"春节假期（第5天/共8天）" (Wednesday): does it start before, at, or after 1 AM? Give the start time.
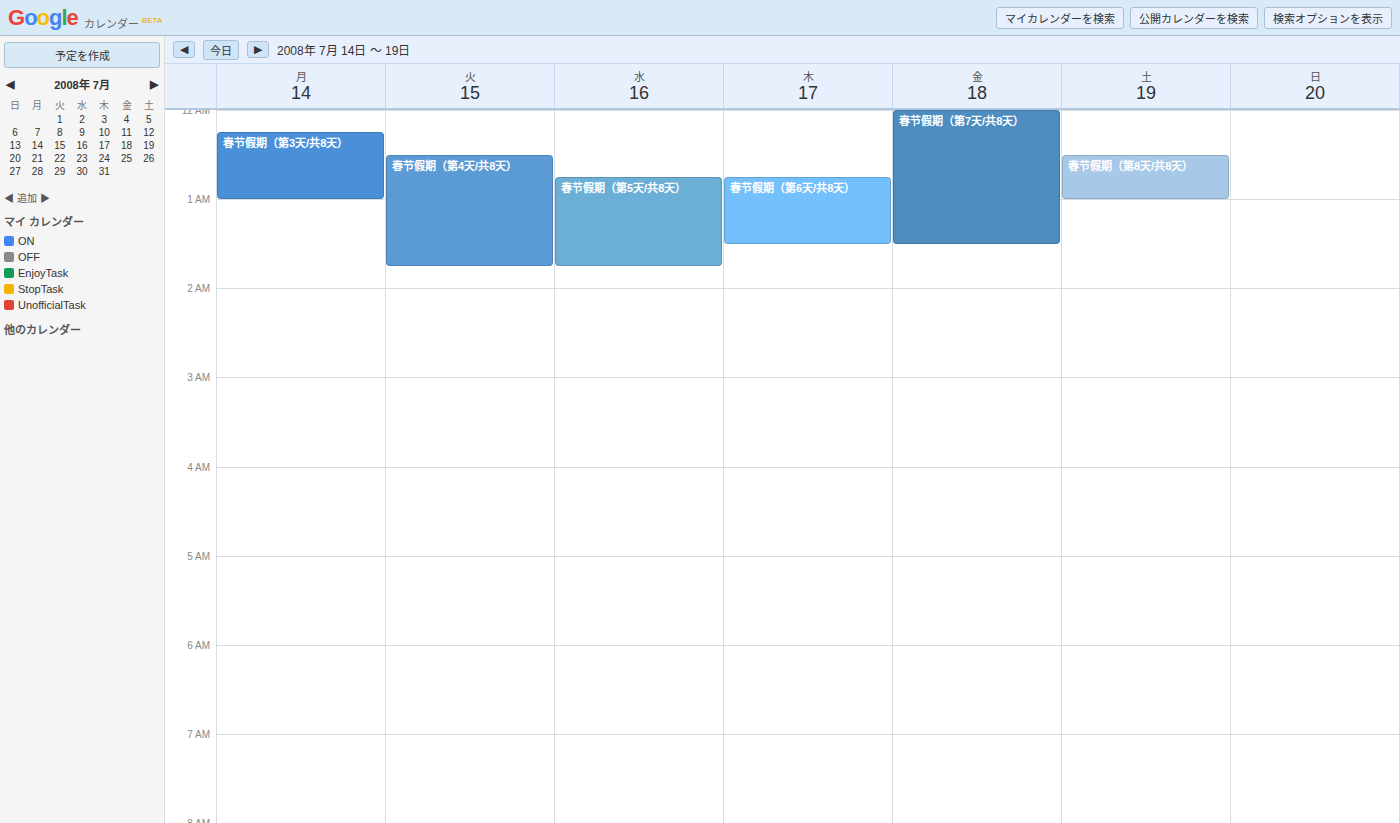
12:45 AM -- before 1 AM, 15 minutes above the 1 AM line.